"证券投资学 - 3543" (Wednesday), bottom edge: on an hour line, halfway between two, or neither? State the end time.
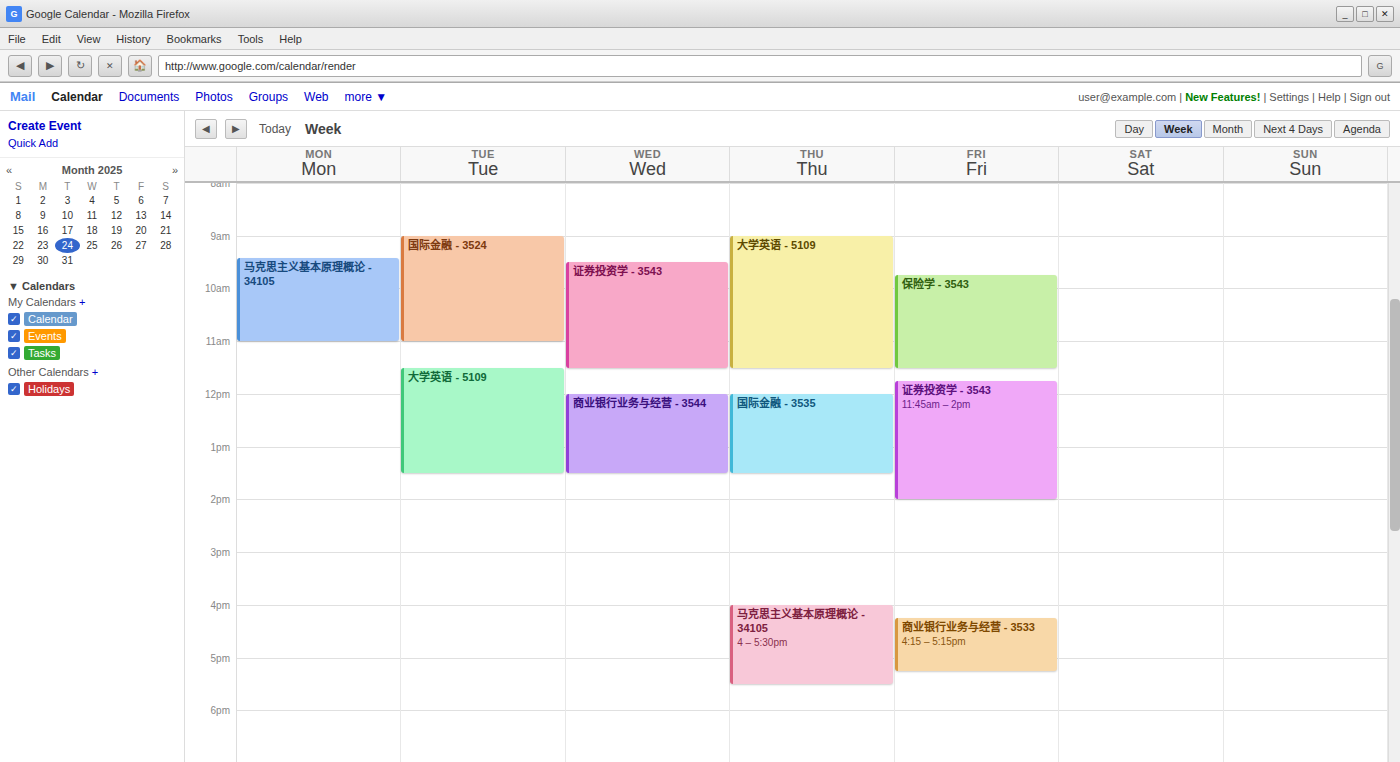
11:30 AM -- halfway between the 11 AM and 12 PM lines.